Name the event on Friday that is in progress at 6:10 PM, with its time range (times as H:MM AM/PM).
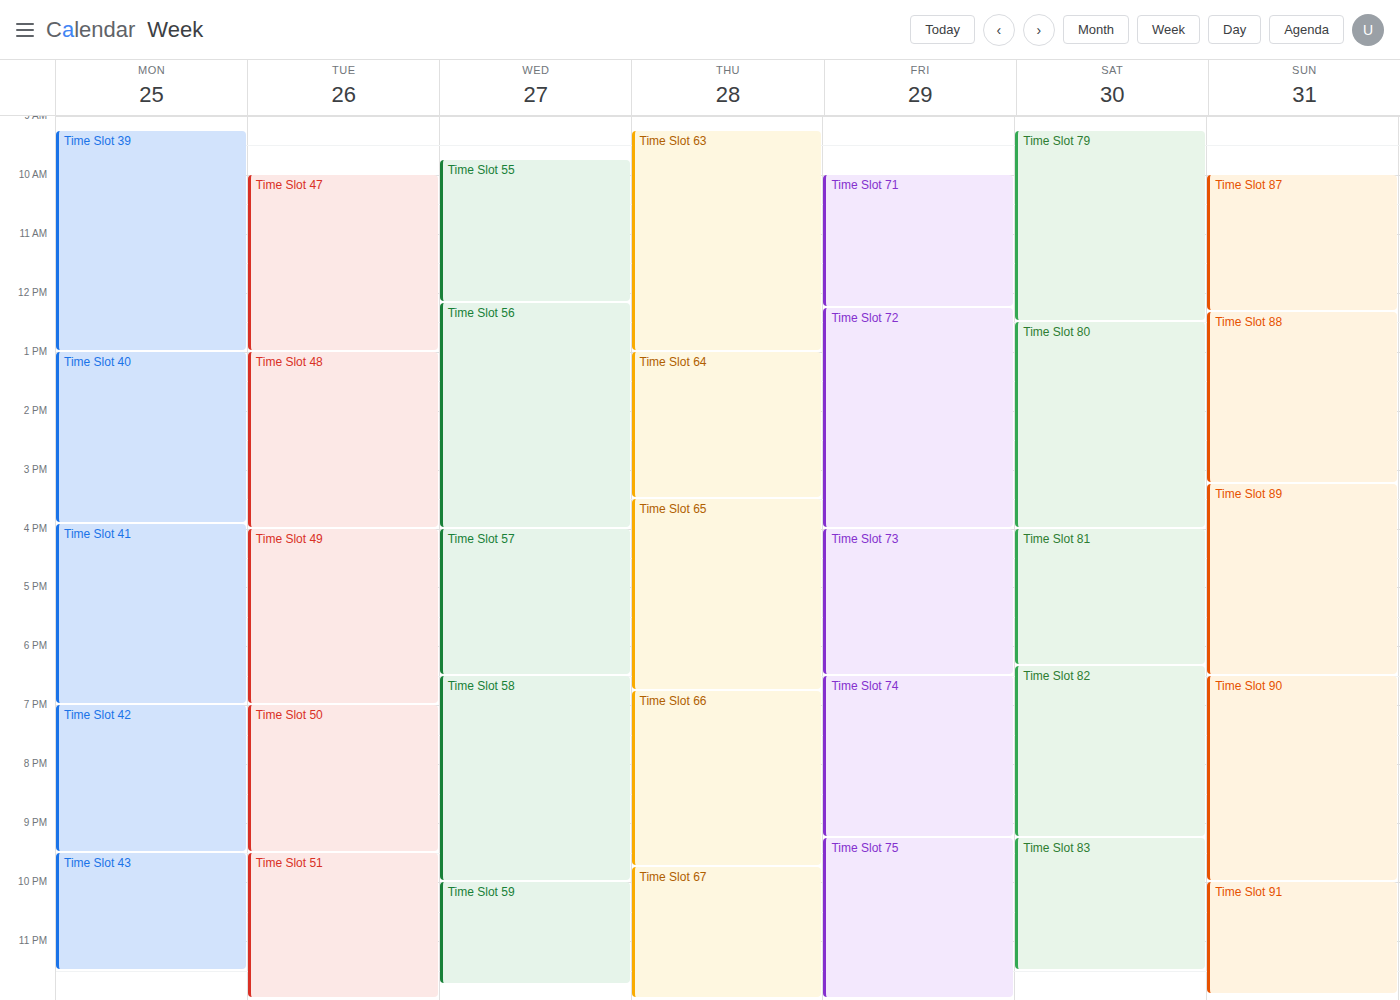
"Time Slot 73", 4:00 PM to 6:30 PM